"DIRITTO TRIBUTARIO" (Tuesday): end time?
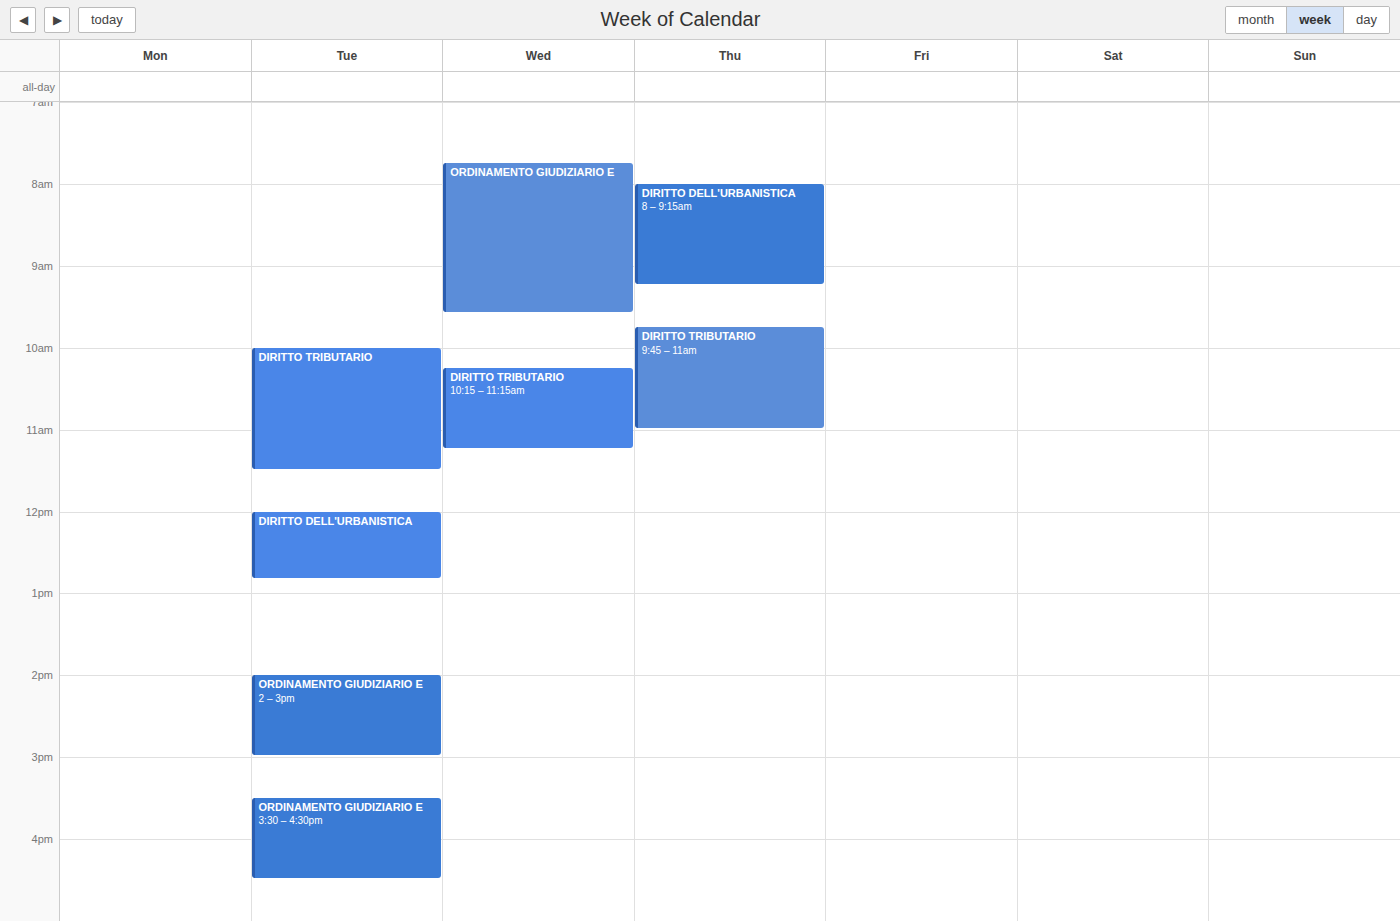
11:30 AM